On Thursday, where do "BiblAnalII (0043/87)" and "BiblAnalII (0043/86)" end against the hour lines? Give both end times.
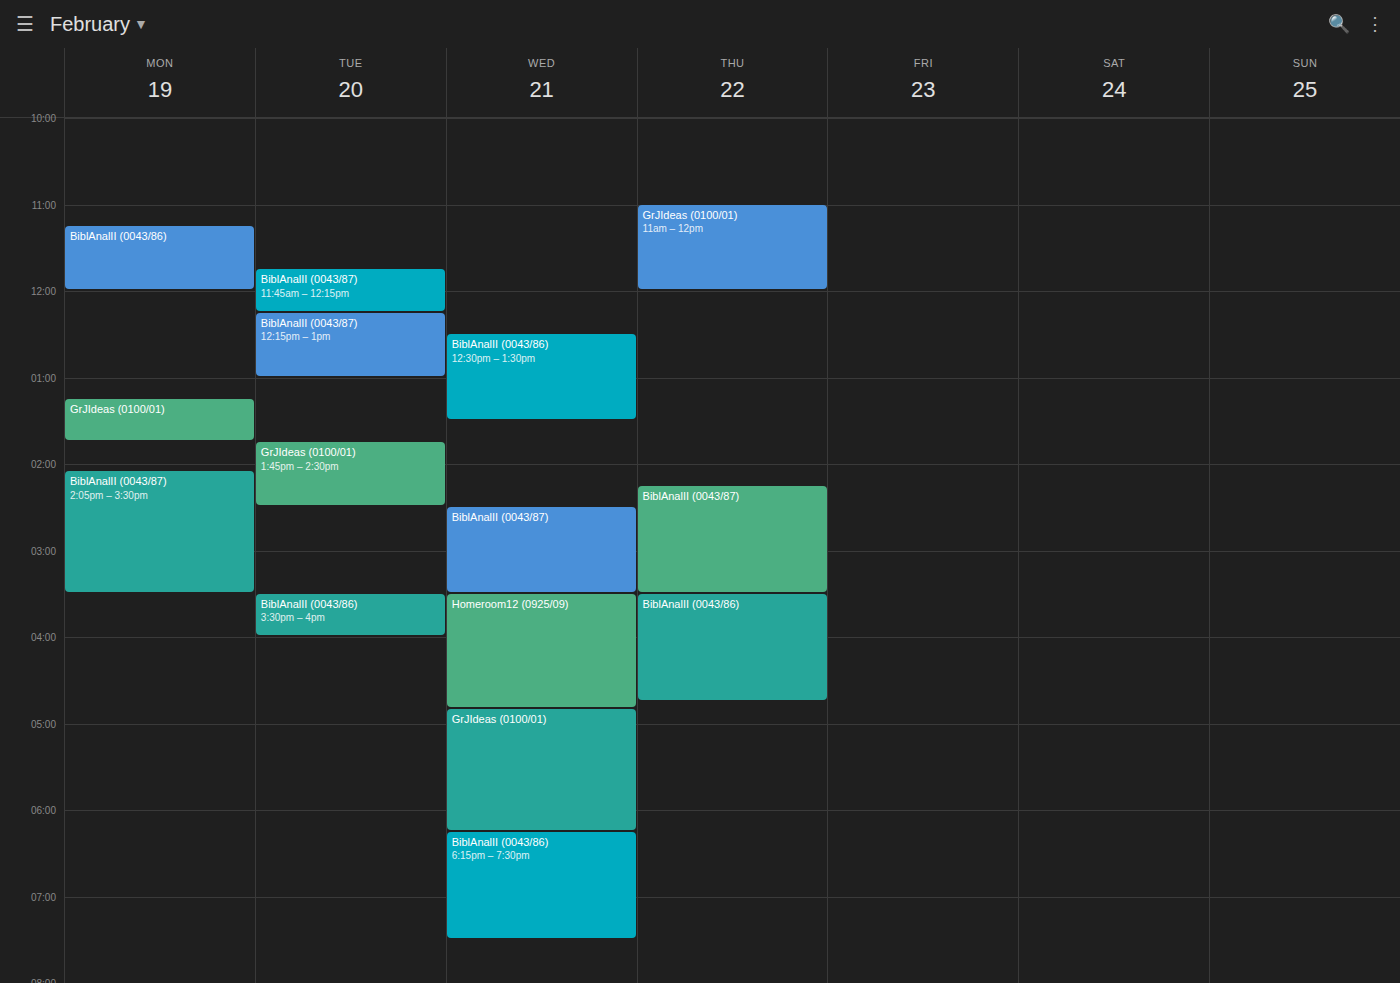
"BiblAnalII (0043/87)": 3:30 PM, halfway between the 3 PM and 4 PM lines. "BiblAnalII (0043/86)": 4:45 PM, neither: three quarters of the way from the 4 PM line to the 5 PM line.